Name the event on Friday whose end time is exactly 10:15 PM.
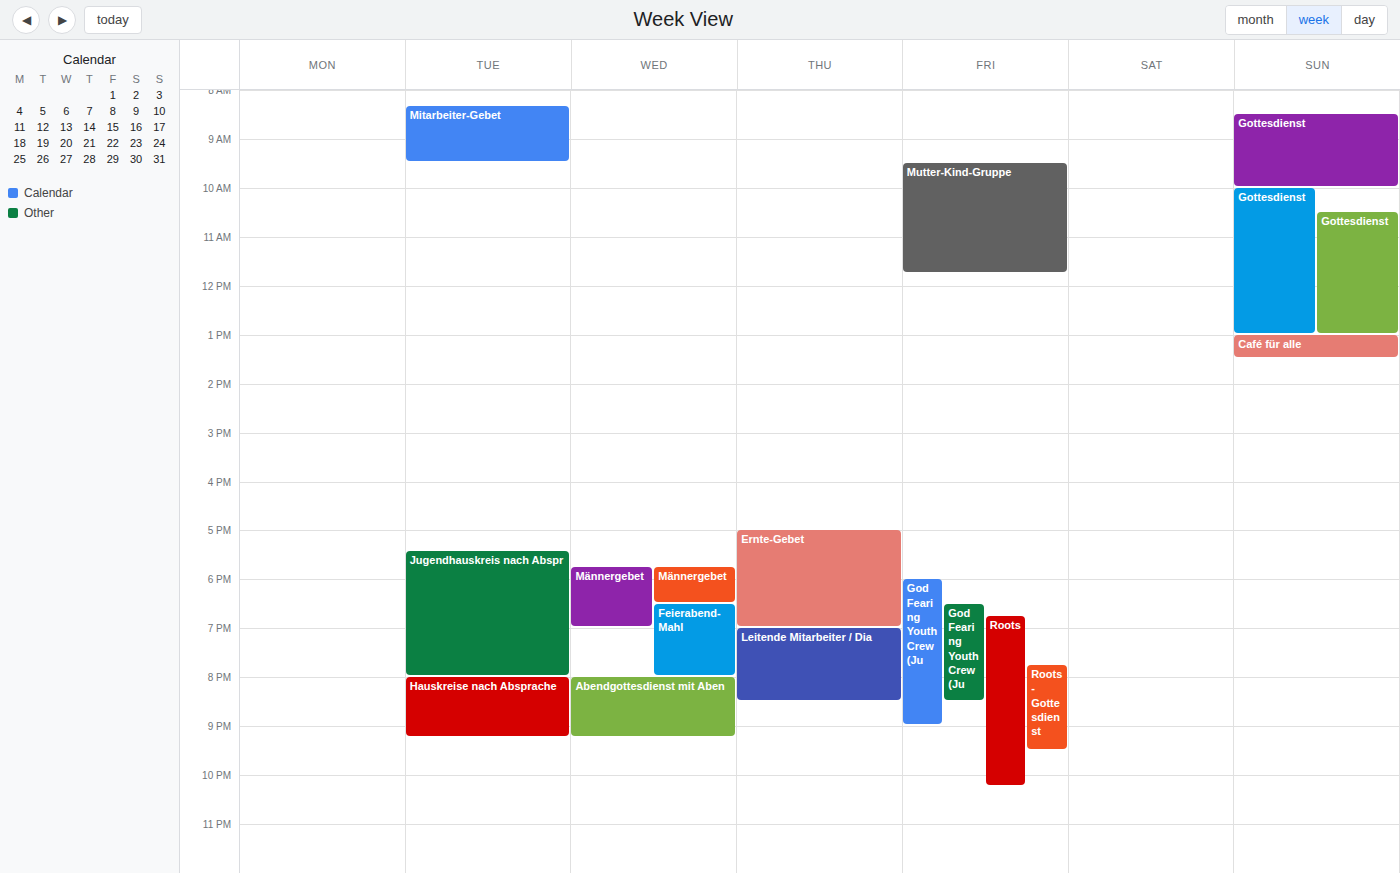
"Roots"